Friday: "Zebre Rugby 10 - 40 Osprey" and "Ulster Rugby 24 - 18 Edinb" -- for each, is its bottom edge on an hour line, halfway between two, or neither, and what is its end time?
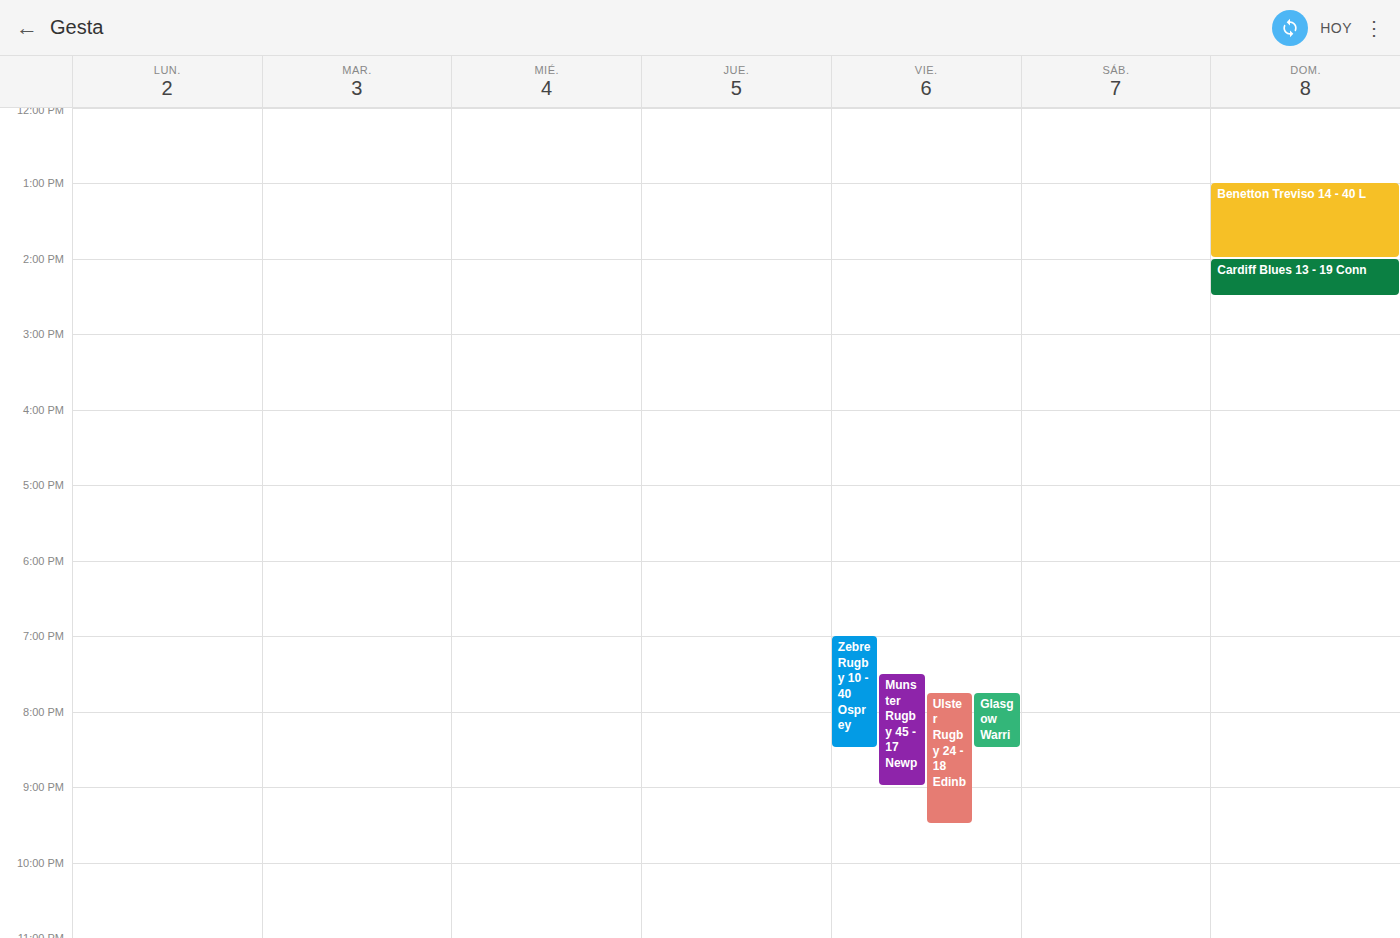
"Zebre Rugby 10 - 40 Osprey": 8:30 PM, halfway between the 8 PM and 9 PM lines. "Ulster Rugby 24 - 18 Edinb": 9:30 PM, halfway between the 9 PM and 10 PM lines.